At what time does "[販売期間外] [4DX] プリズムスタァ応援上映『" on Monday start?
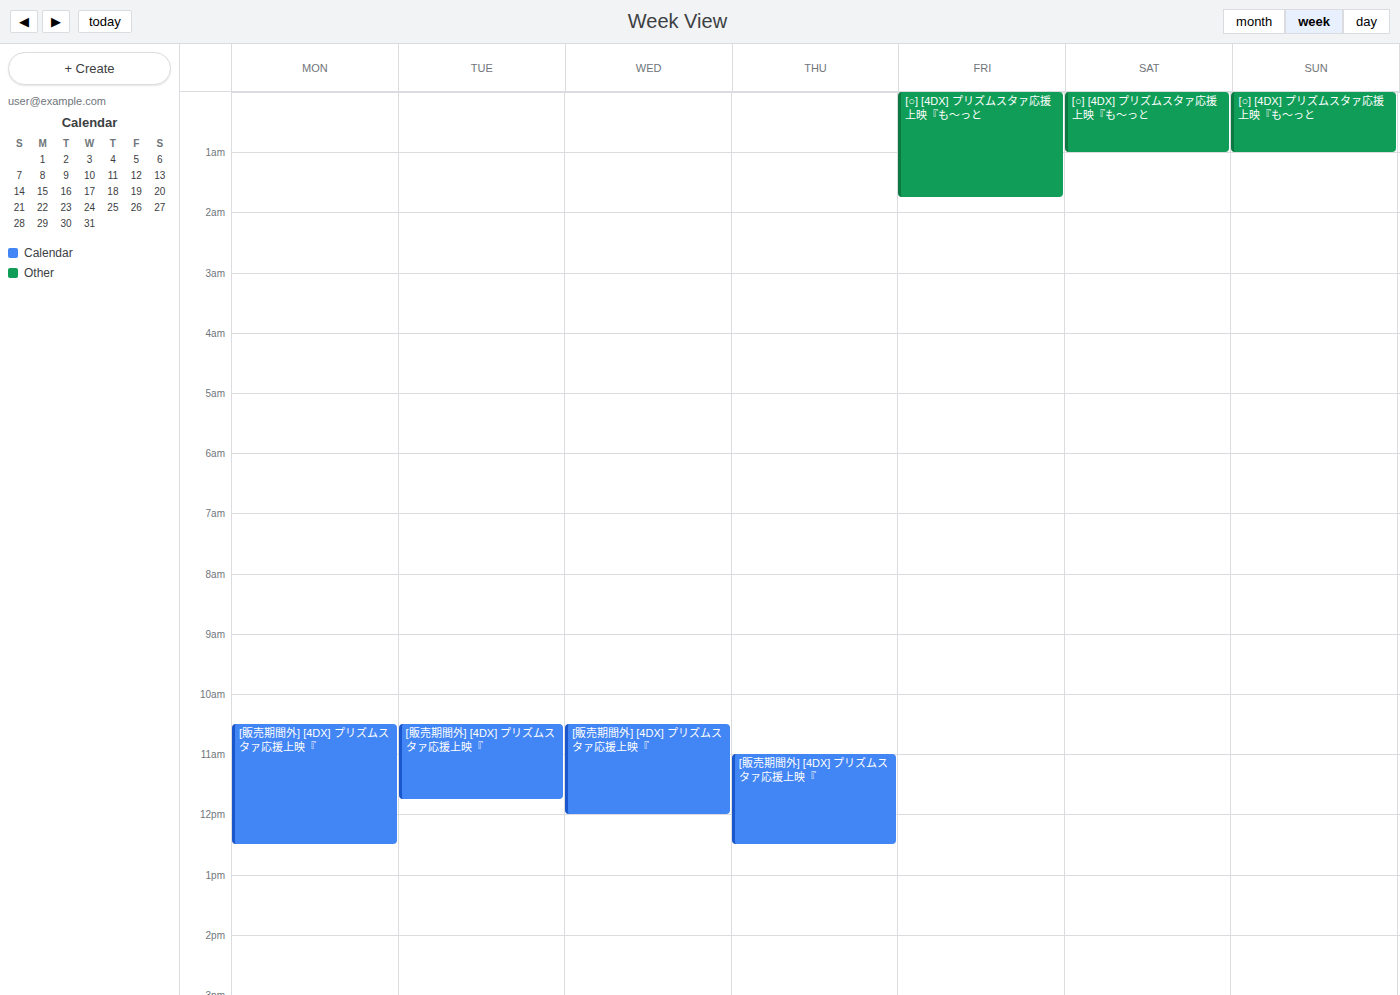
10:30